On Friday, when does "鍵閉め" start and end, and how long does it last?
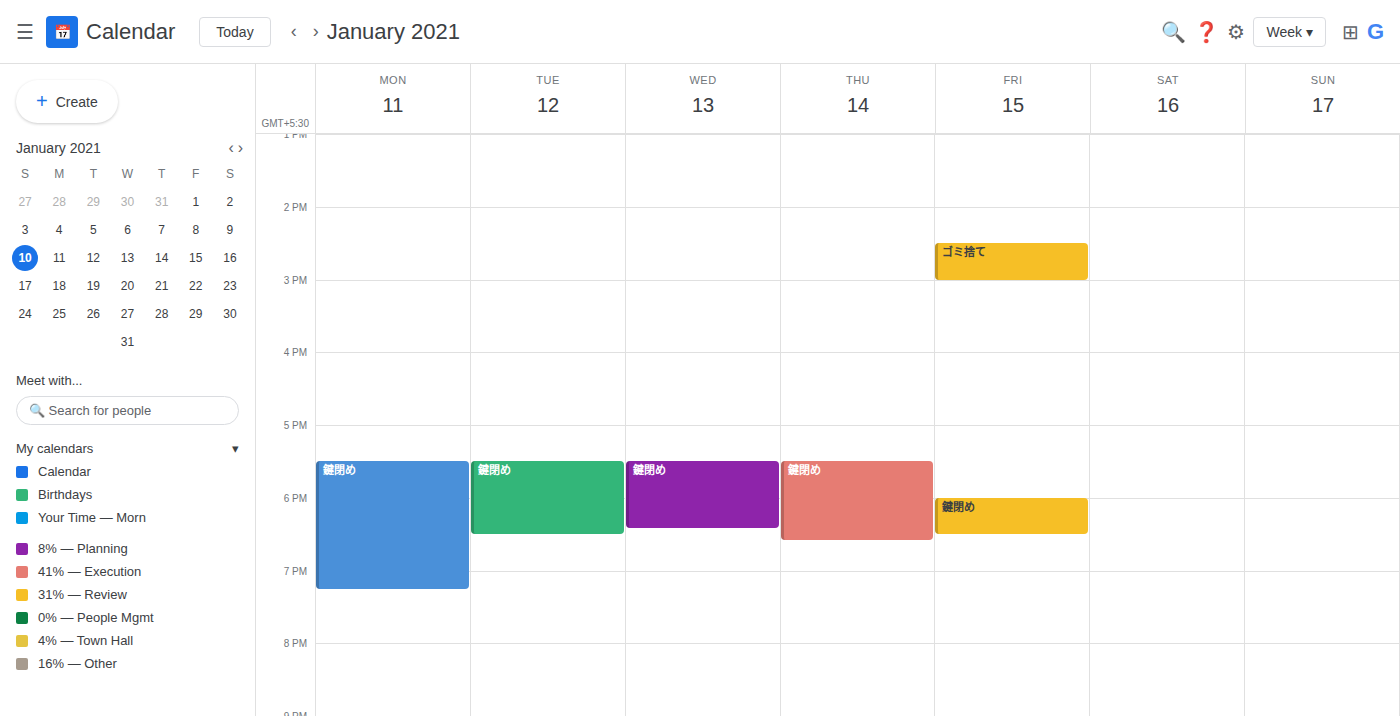
18:00 to 18:30, 30 minutes